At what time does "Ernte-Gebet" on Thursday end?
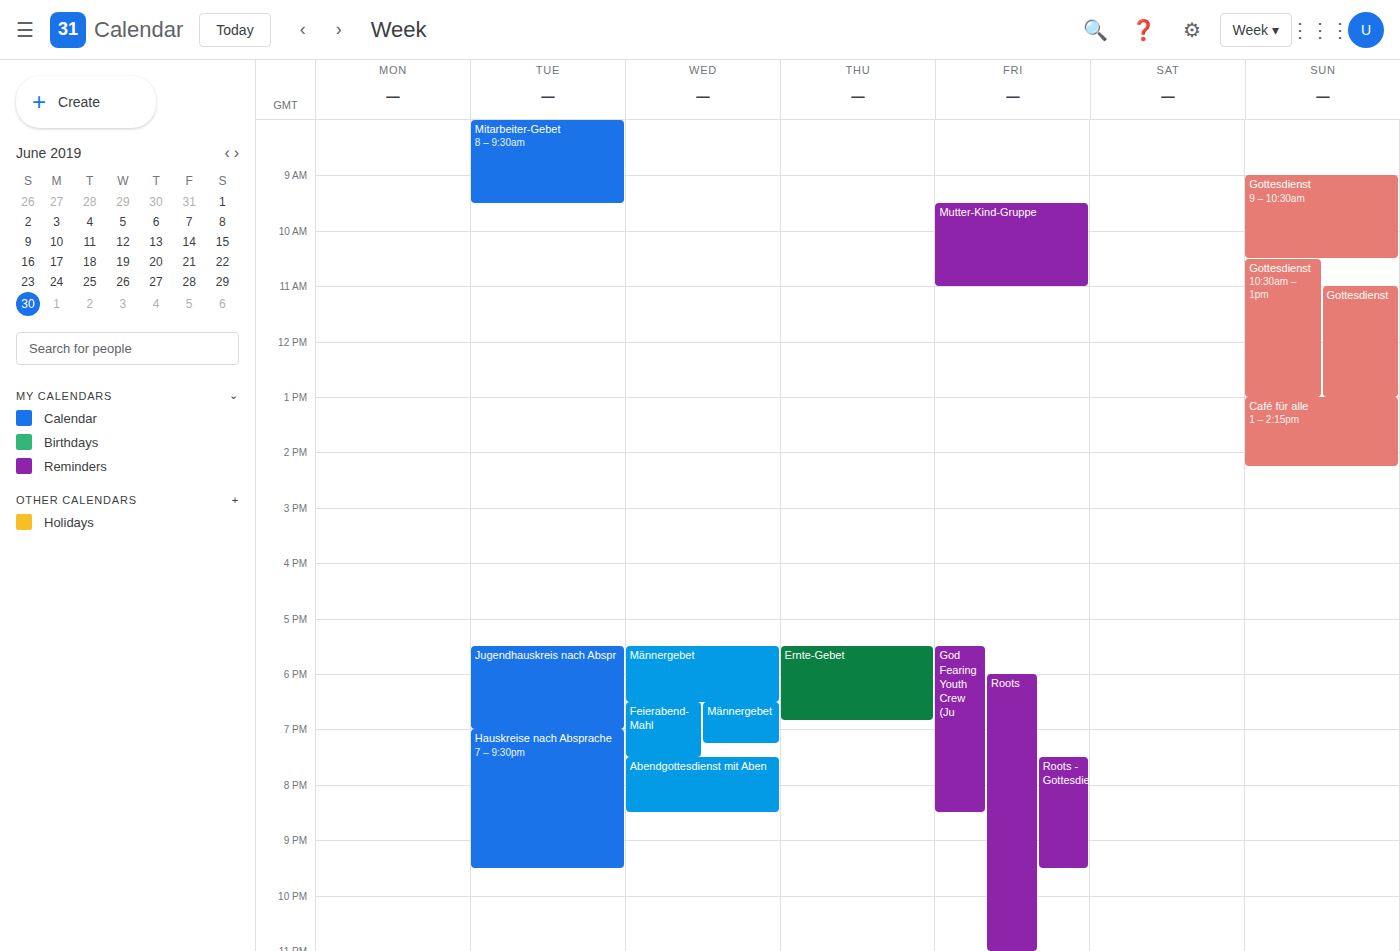
6:50 PM